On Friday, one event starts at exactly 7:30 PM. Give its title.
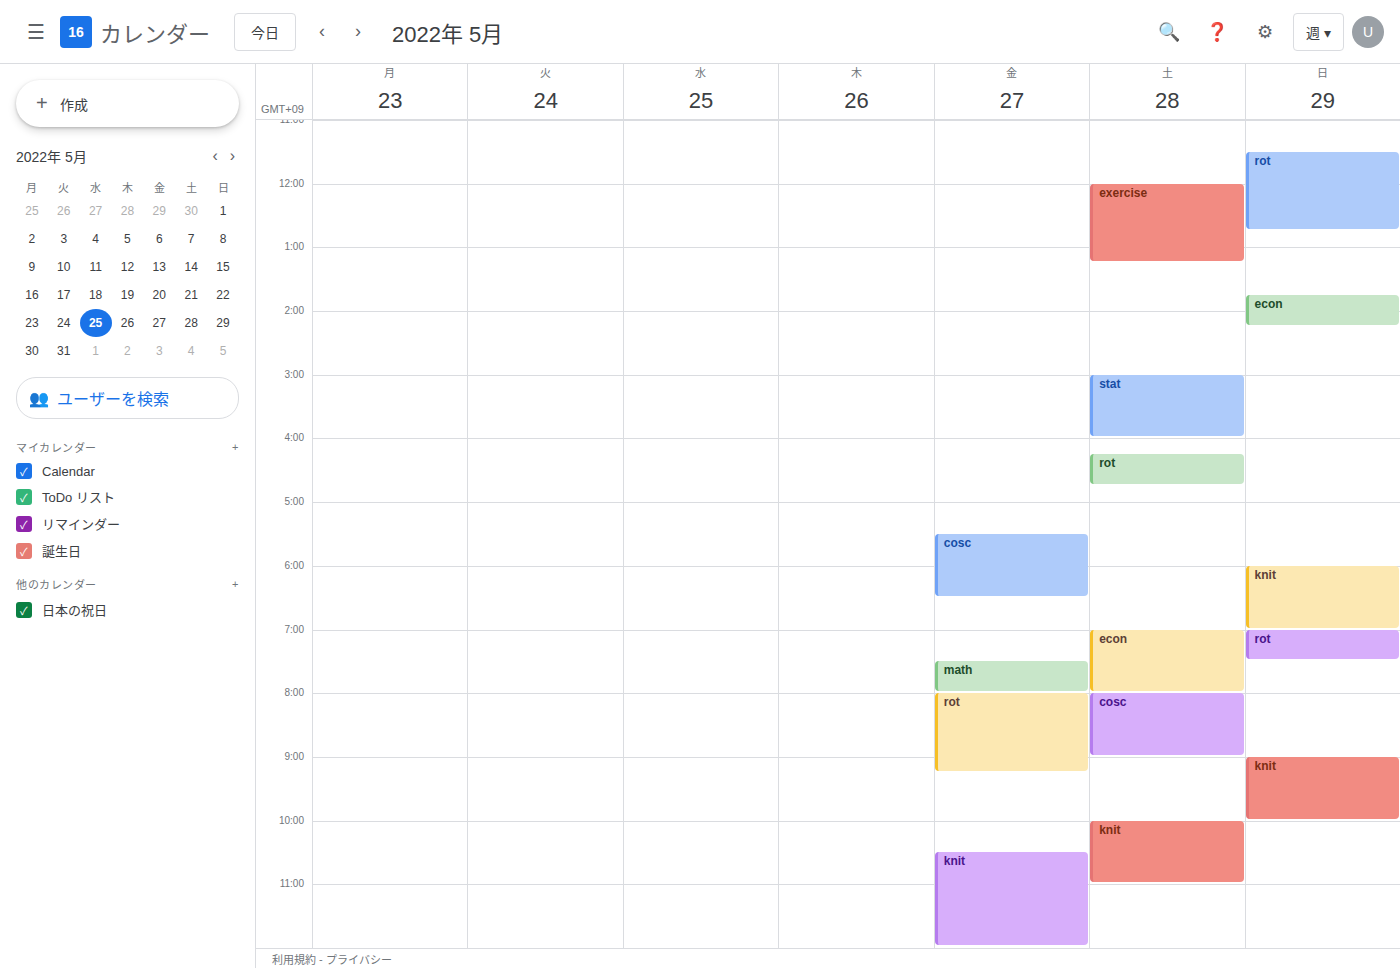
"math"